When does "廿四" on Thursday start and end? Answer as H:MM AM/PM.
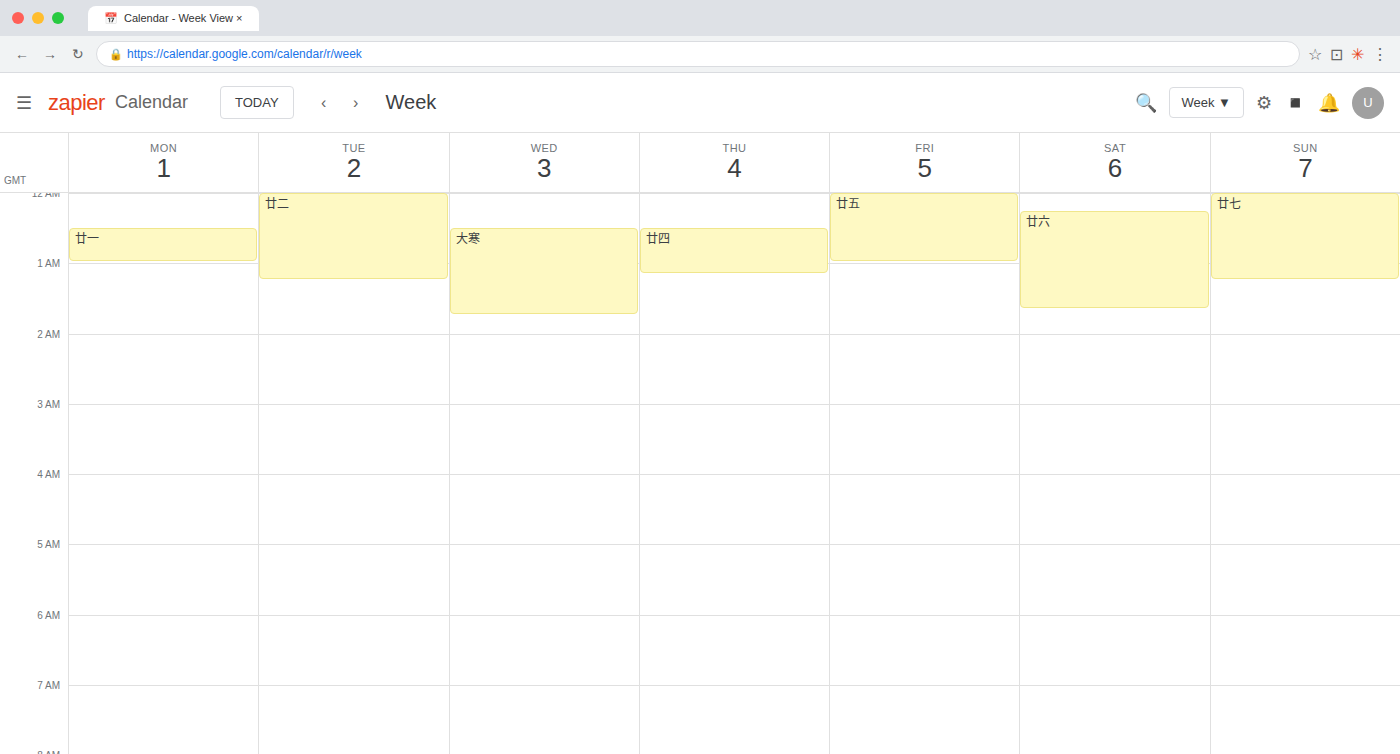
12:30 AM to 1:10 AM